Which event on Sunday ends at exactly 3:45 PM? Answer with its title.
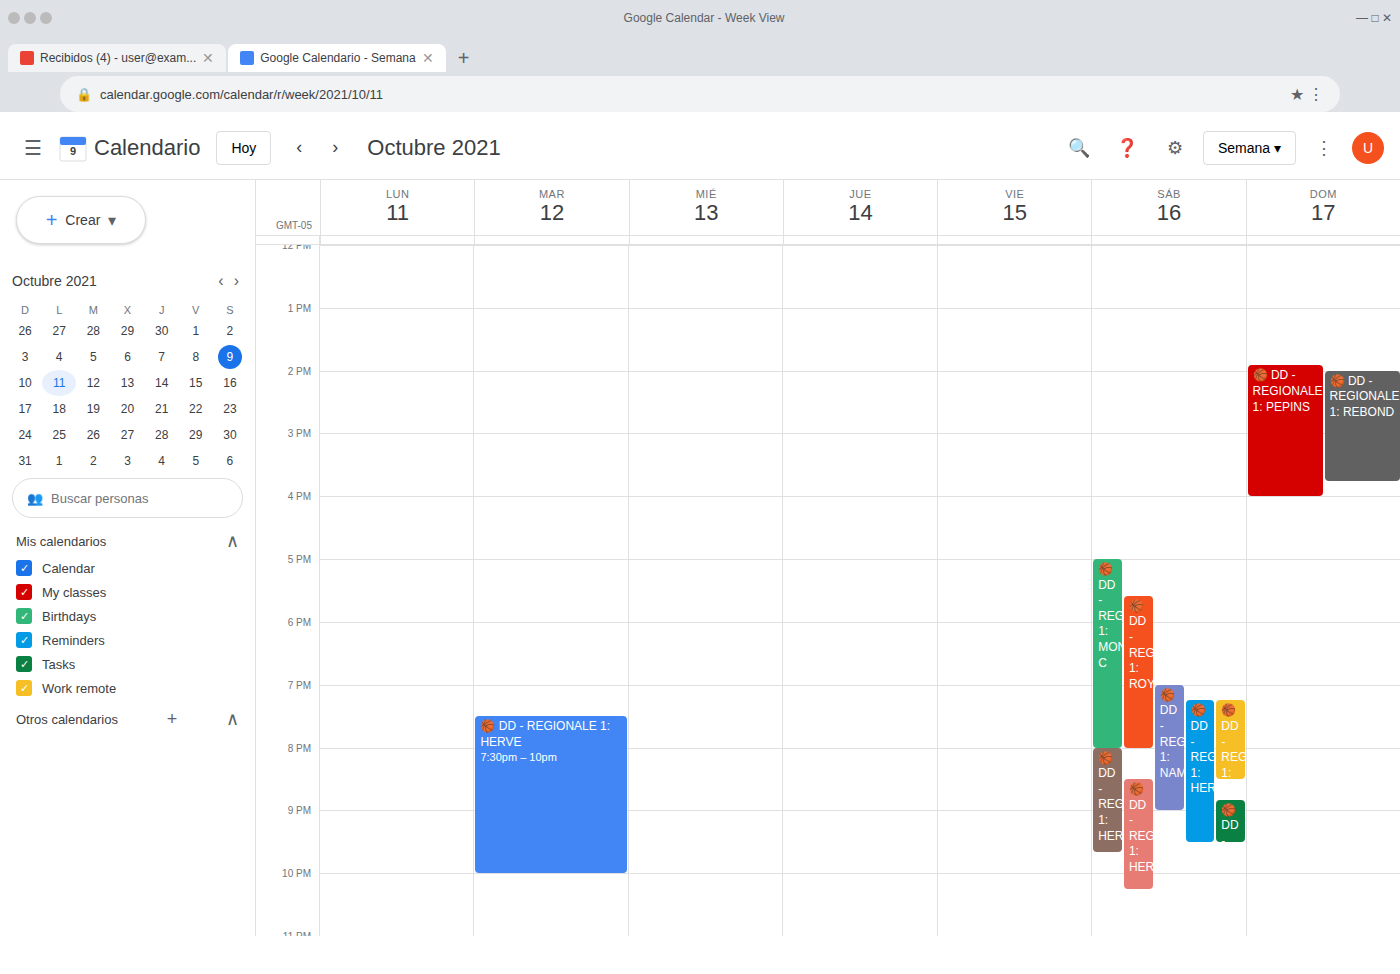
"🏀 DD - REGIONALE 1: REBOND"